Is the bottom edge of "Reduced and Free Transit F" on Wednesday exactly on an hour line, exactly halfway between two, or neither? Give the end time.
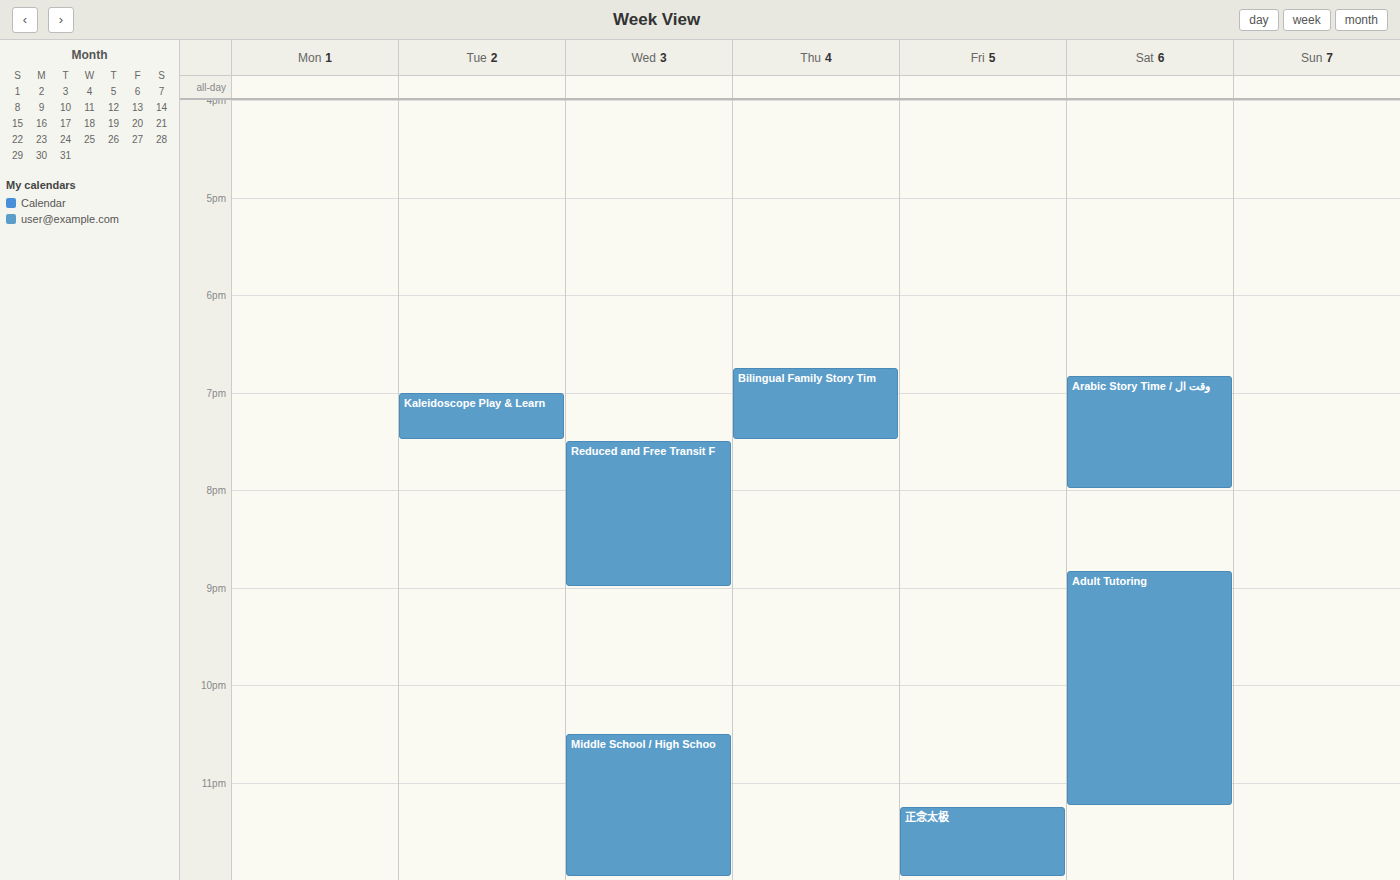
9:00 PM -- exactly on the 9 PM line.